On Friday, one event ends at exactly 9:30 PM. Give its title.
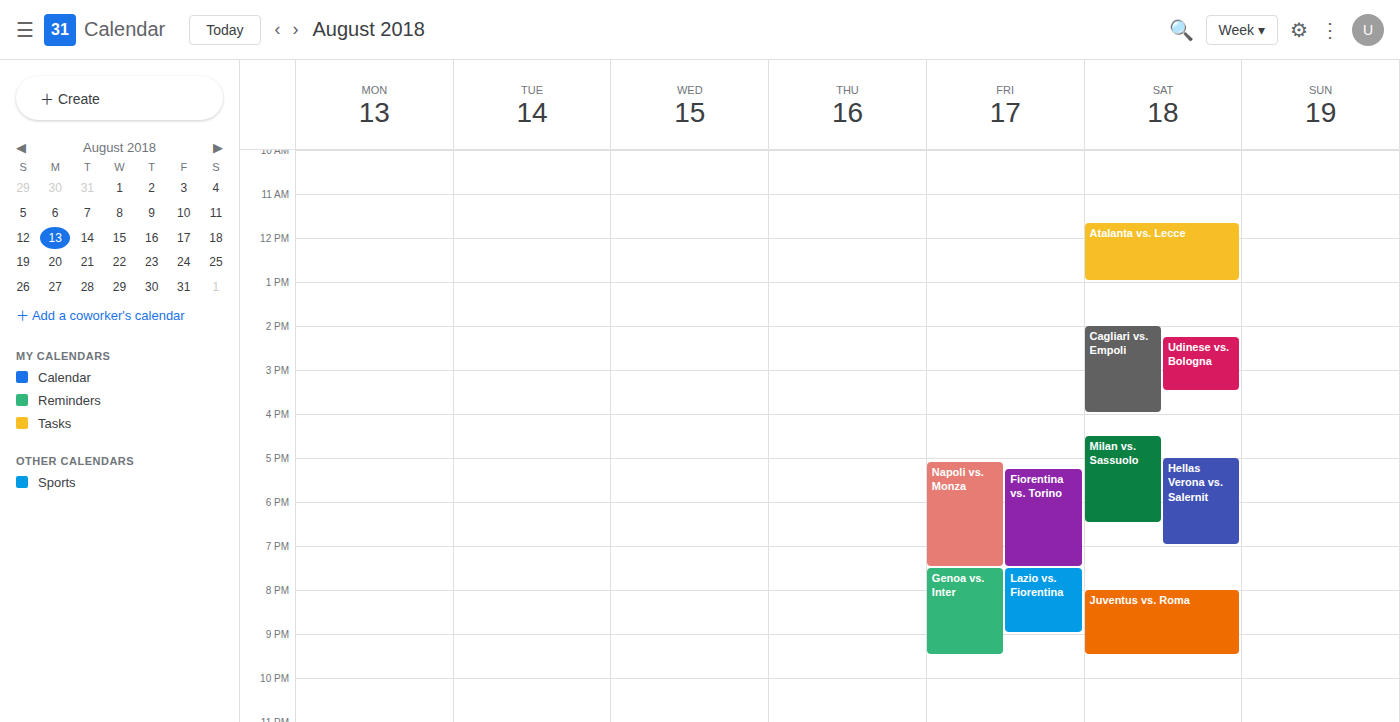
"Genoa vs. Inter"